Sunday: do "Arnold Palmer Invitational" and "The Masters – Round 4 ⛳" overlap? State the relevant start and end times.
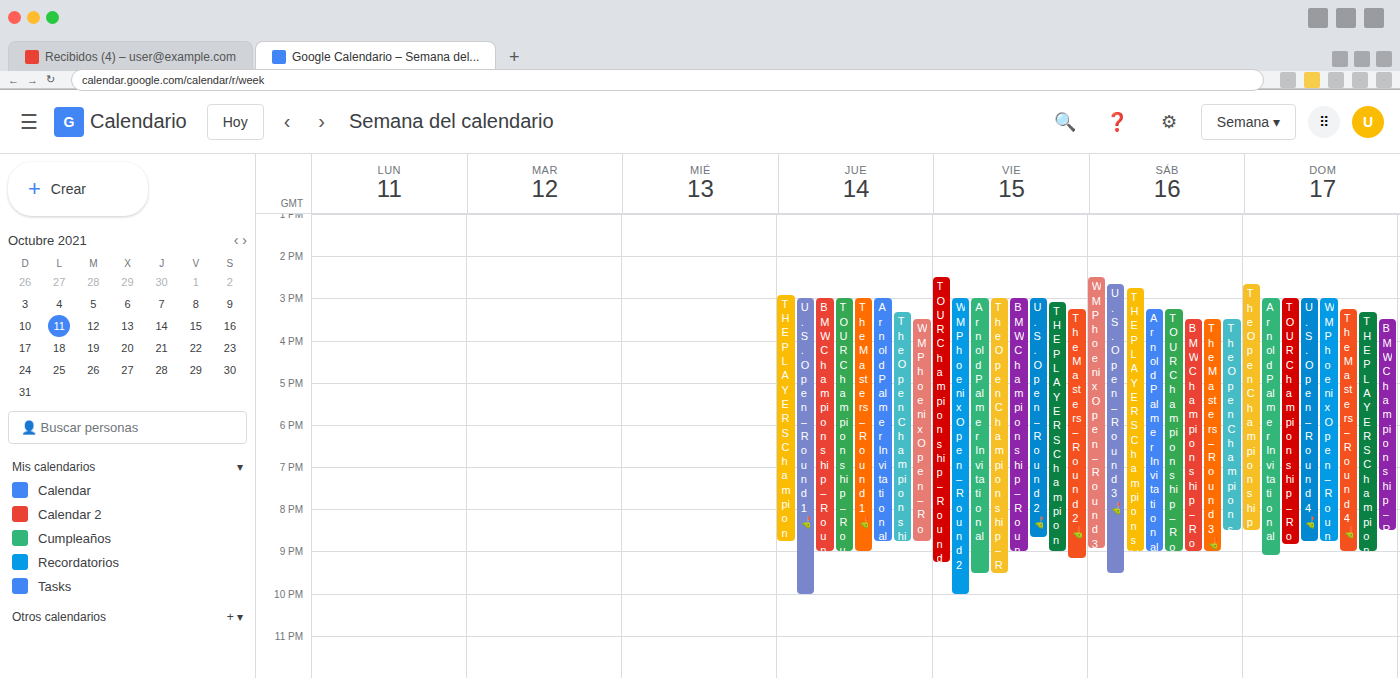
"The Masters – Round 4 ⛳" runs 3:15 PM to 9:00 PM, inside "Arnold Palmer Invitational" -- they overlap.